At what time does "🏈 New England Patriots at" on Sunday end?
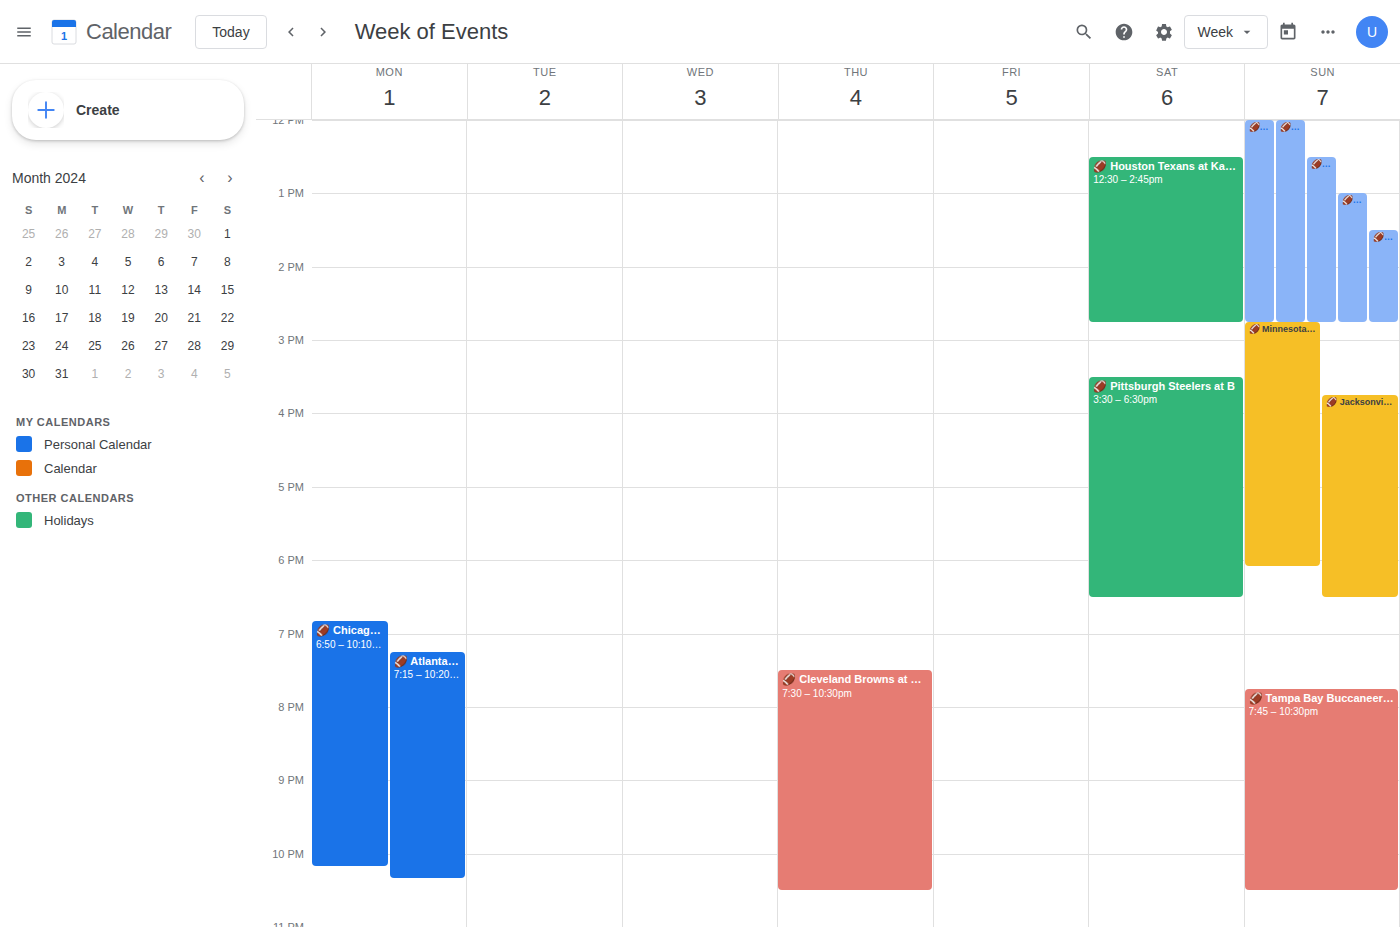
2:45 PM